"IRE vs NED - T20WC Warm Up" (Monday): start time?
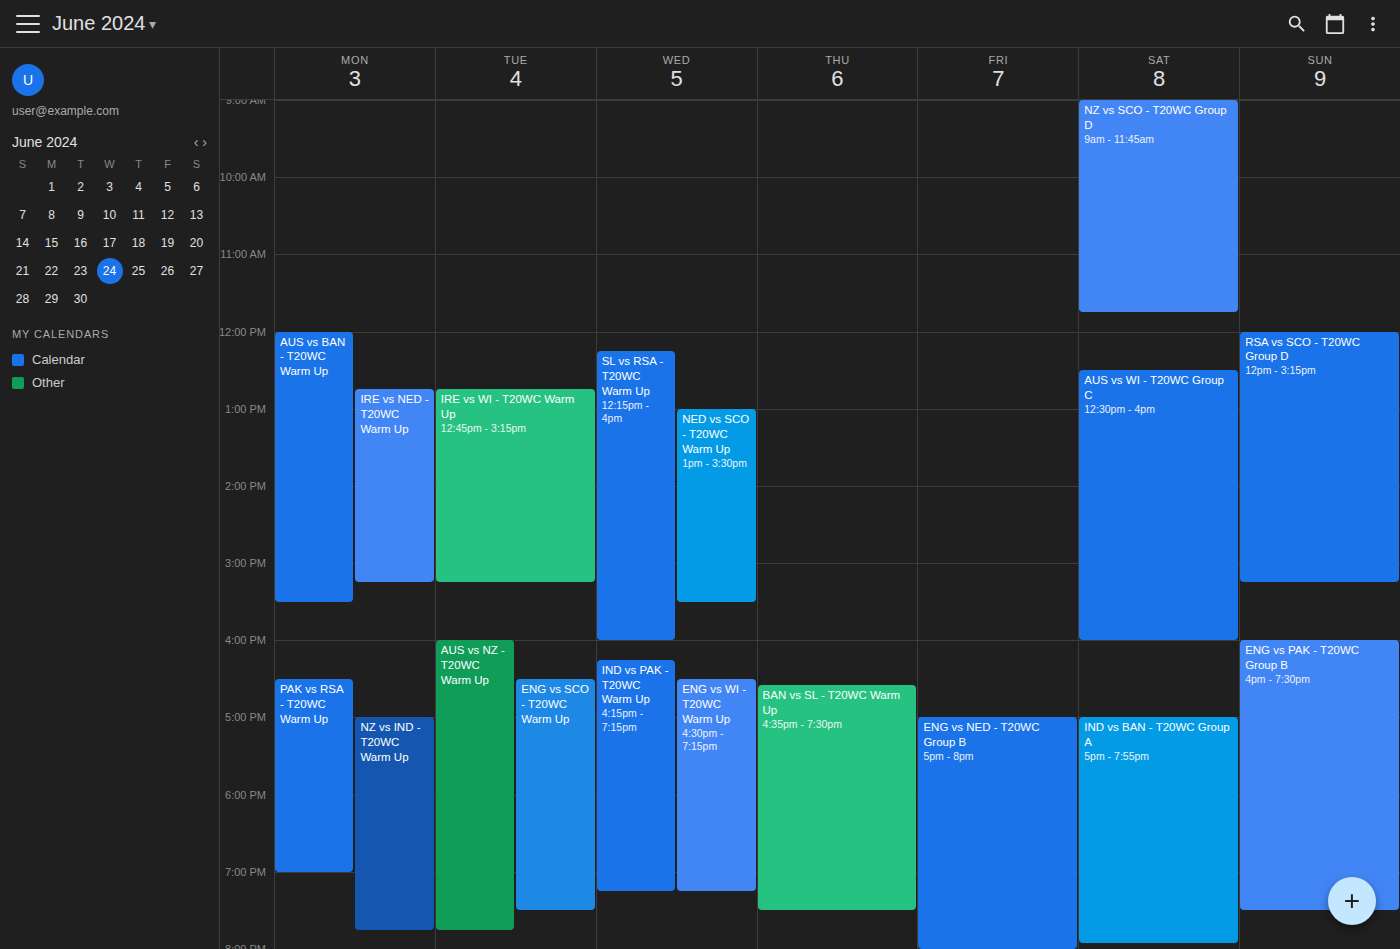
12:45